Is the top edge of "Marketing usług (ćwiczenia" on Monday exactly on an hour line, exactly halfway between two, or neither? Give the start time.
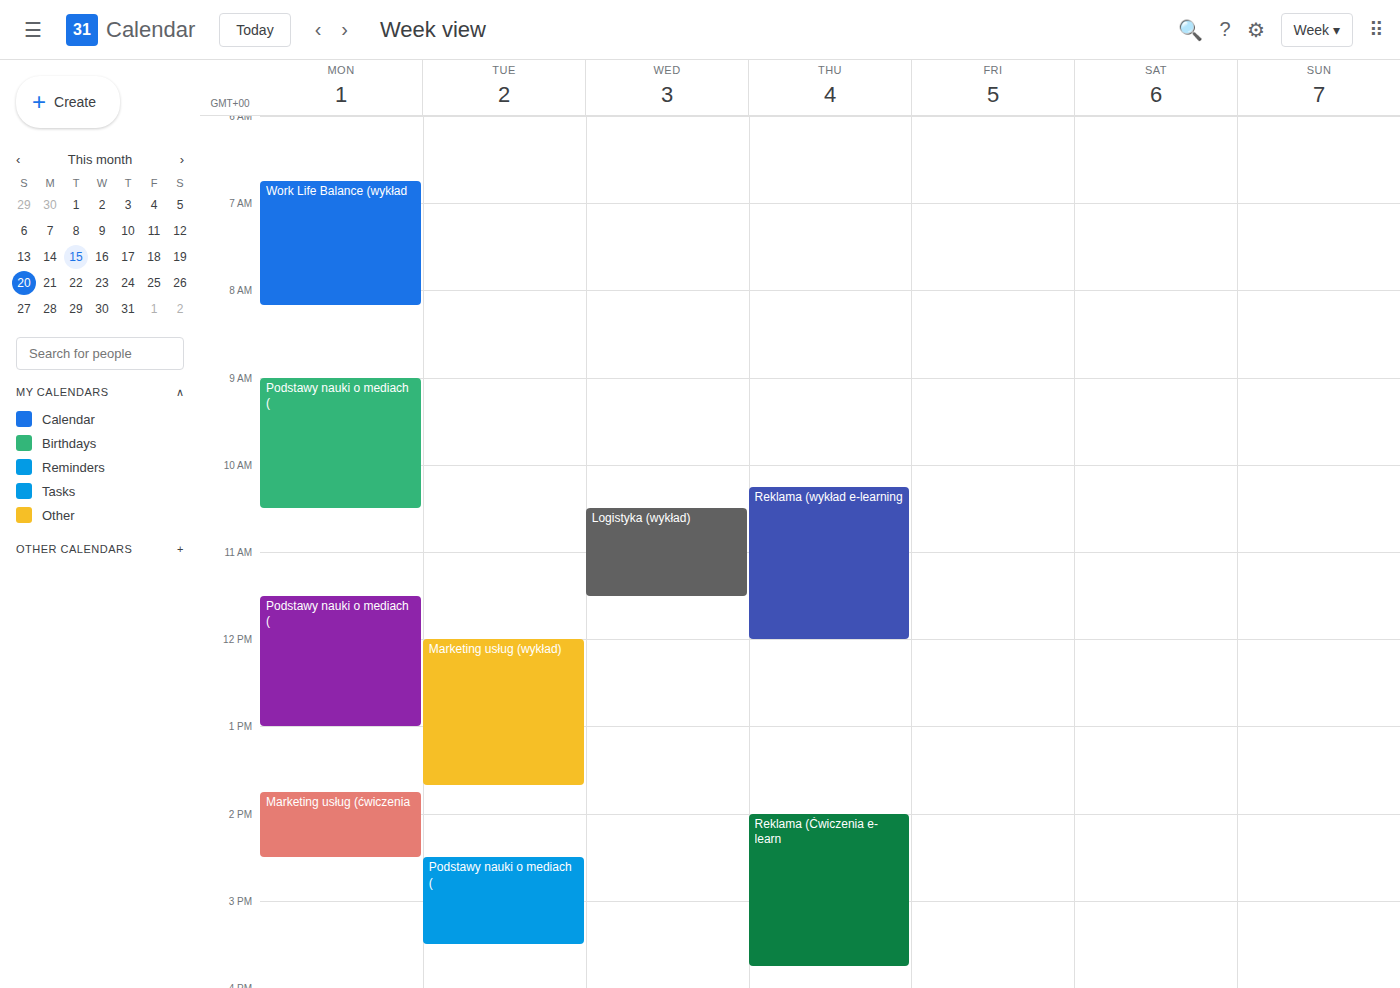
1:45 PM -- neither: three quarters of the way from the 1 PM line to the 2 PM line.